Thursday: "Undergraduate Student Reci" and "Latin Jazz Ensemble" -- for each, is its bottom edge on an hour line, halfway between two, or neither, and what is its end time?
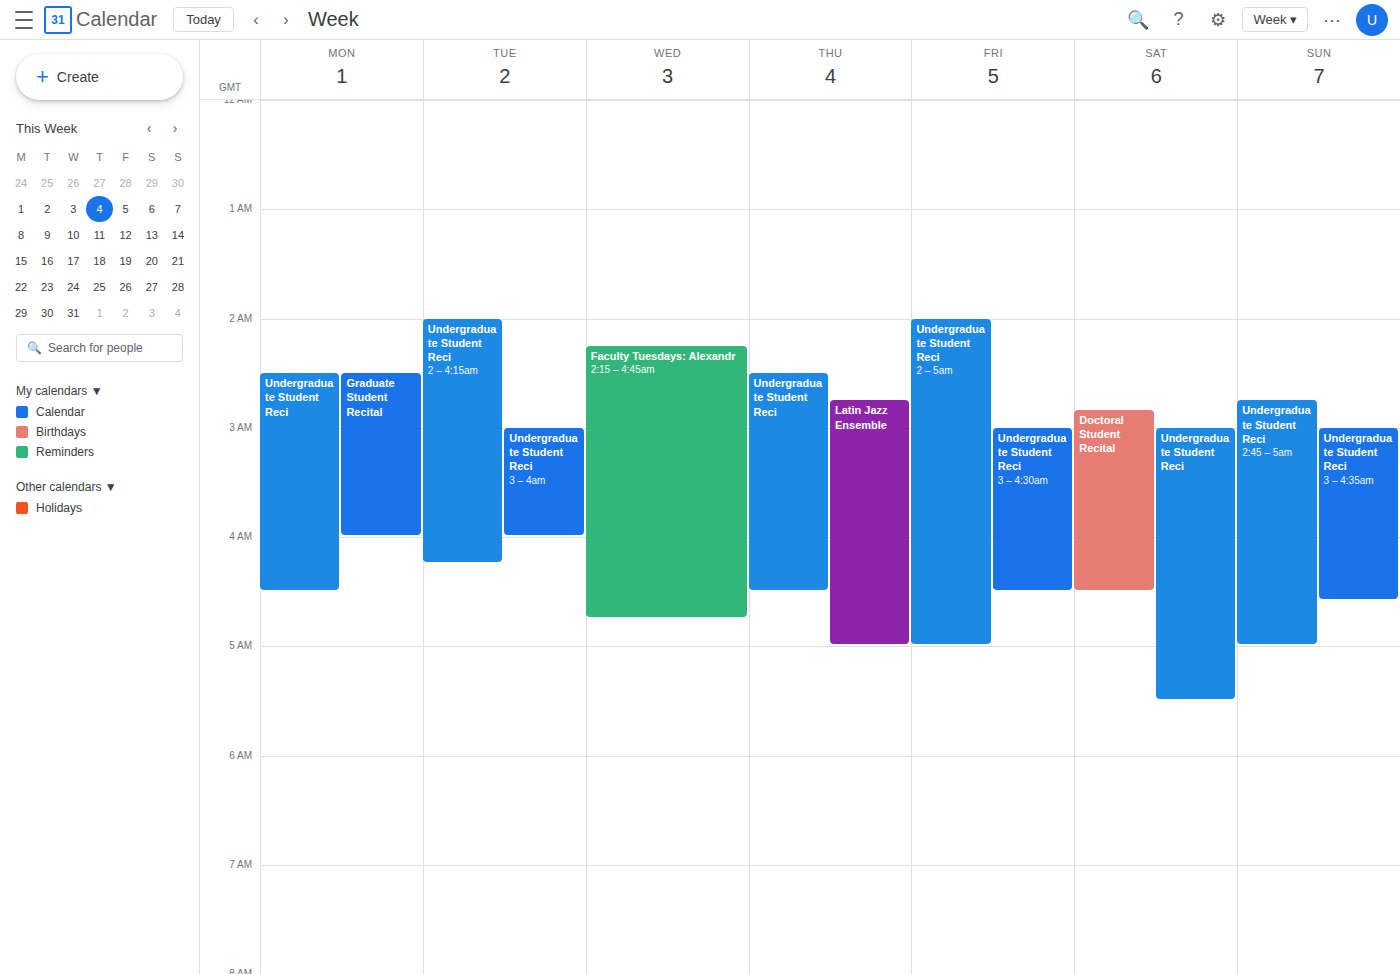
"Undergraduate Student Reci": 04:30, halfway between the 04:00 and 05:00 lines. "Latin Jazz Ensemble": 05:00, exactly on the 05:00 line.